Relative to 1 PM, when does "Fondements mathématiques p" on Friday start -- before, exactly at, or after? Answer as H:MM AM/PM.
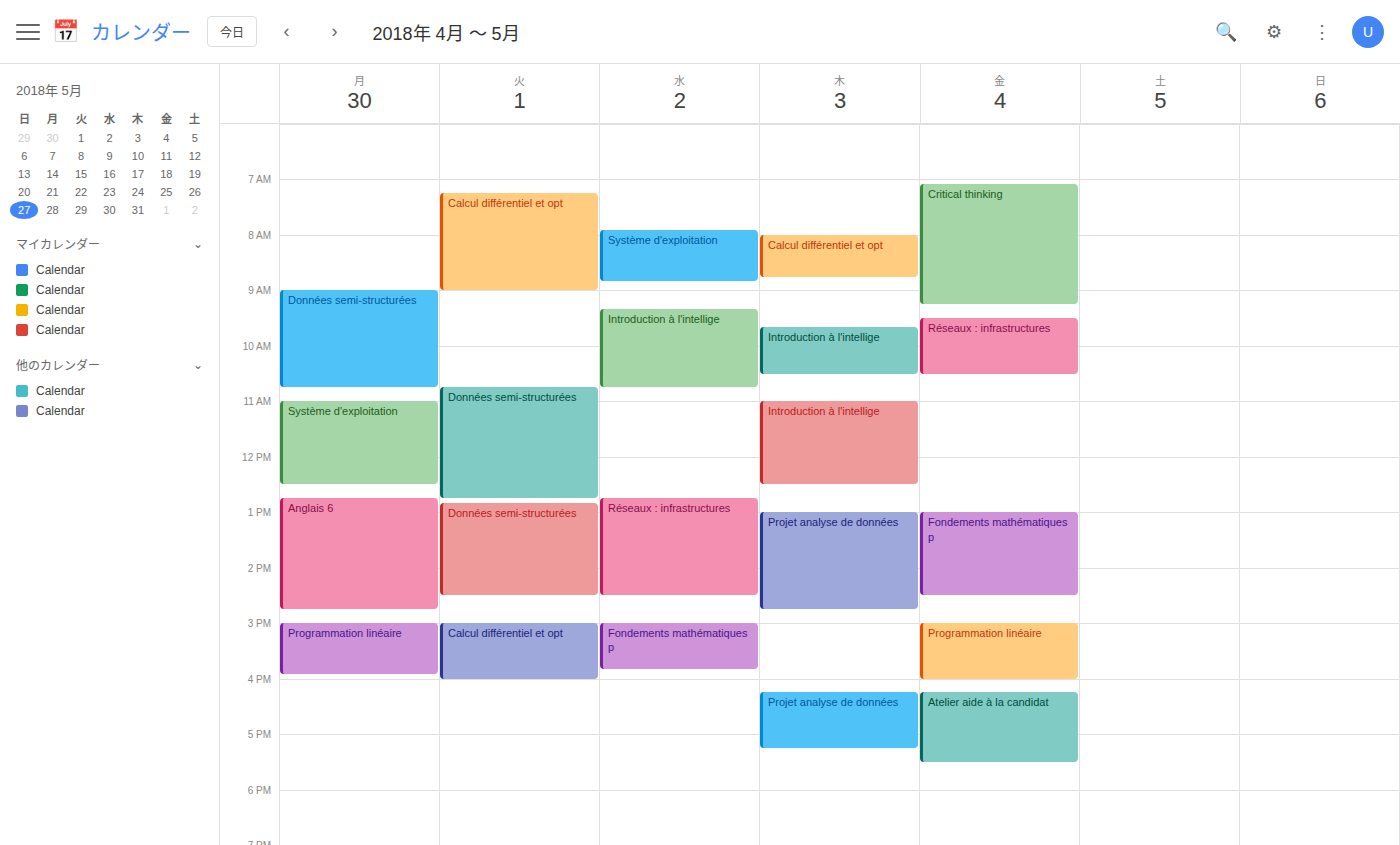
1:00 PM -- exactly at 1 PM, on the 1 PM line.